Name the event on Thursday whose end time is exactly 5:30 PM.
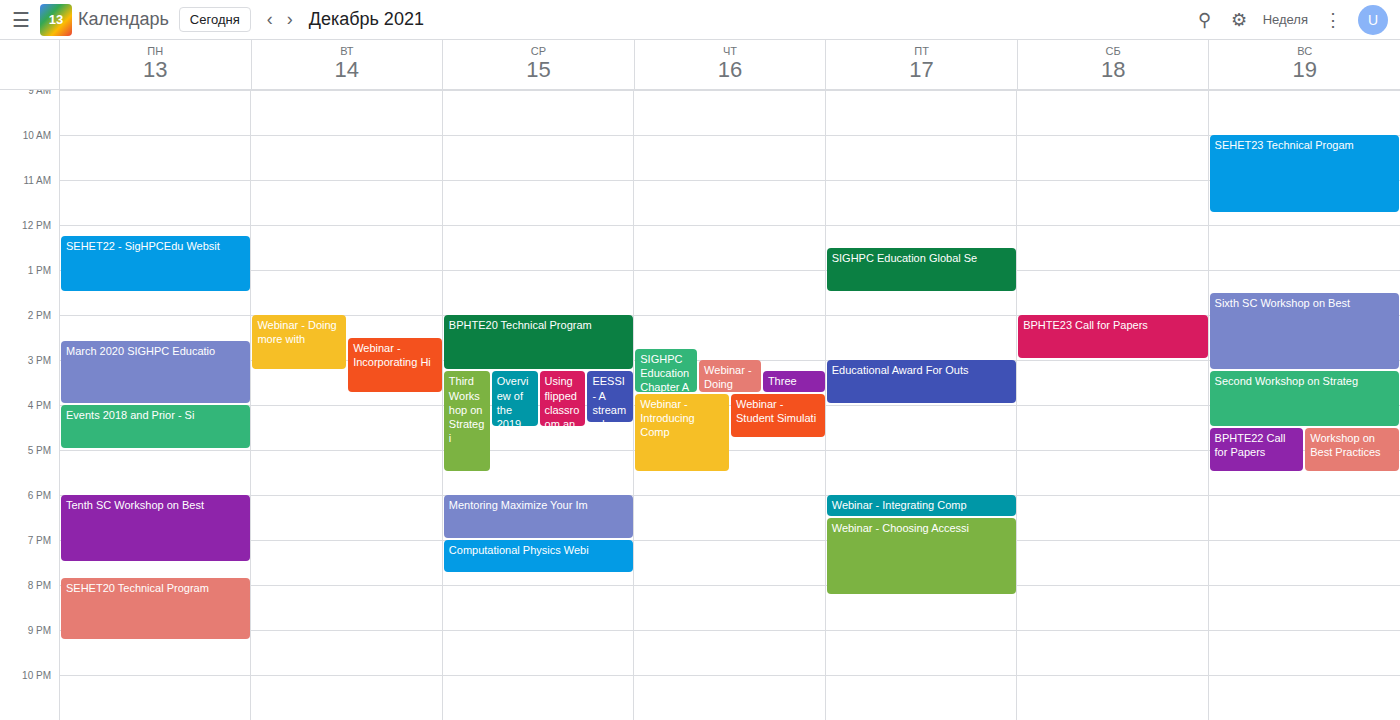
"Webinar - Introducing Comp"